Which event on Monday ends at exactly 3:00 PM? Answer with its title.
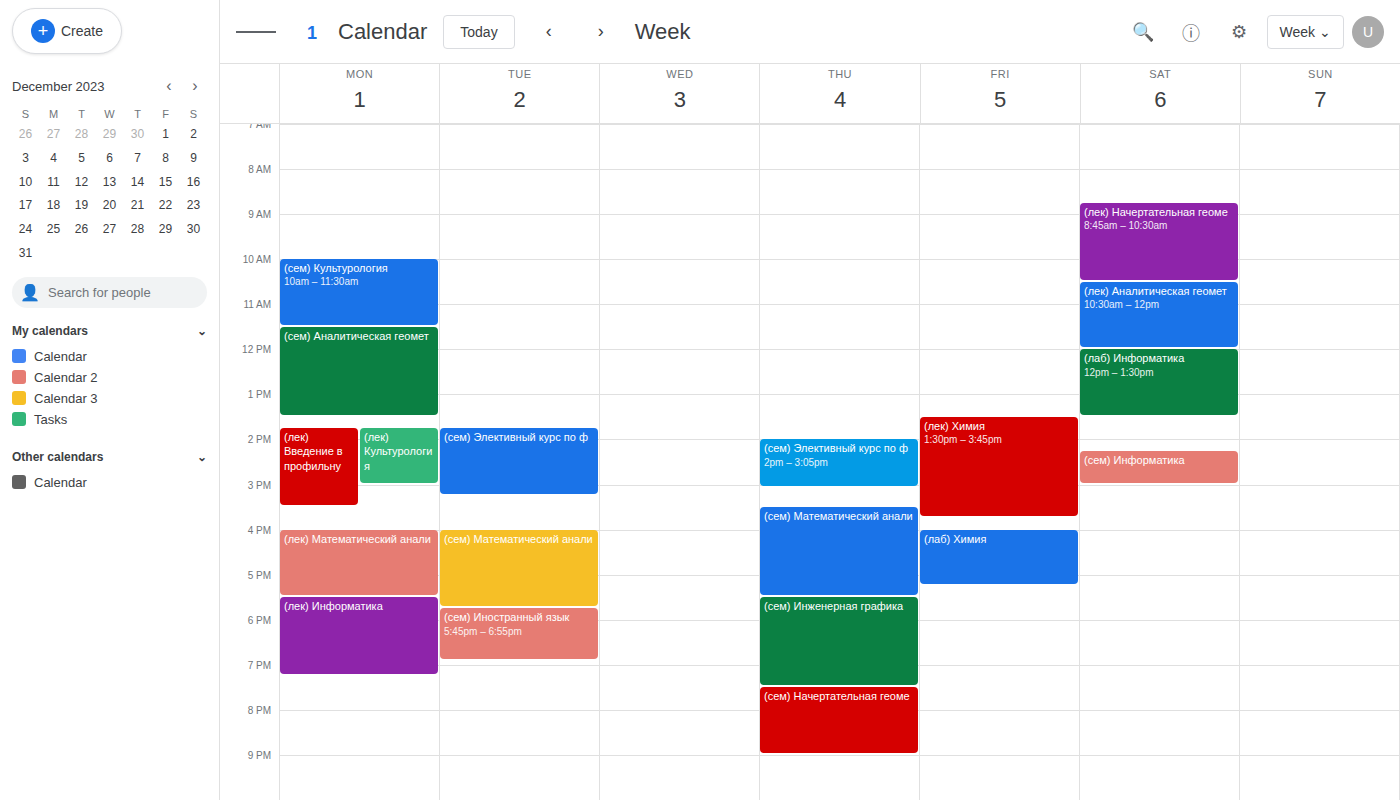
"(лек) Культурология"